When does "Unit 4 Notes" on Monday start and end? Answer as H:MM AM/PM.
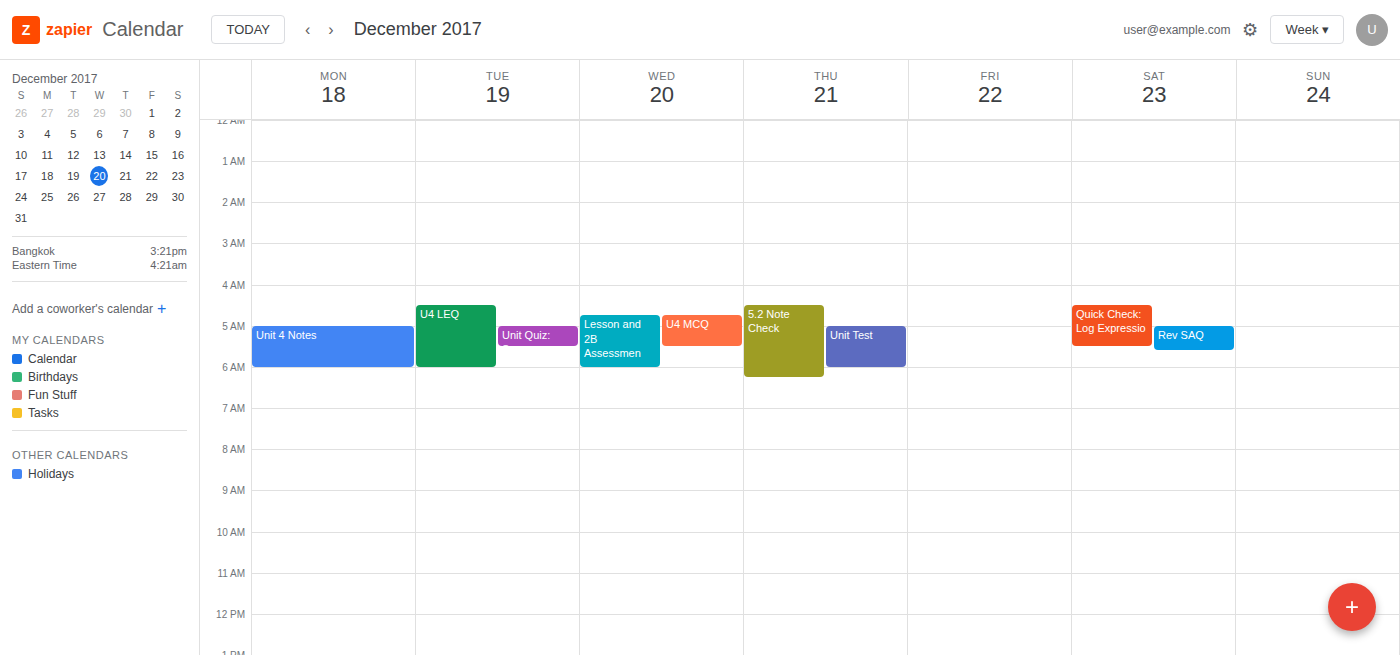
5:00 AM to 6:00 AM